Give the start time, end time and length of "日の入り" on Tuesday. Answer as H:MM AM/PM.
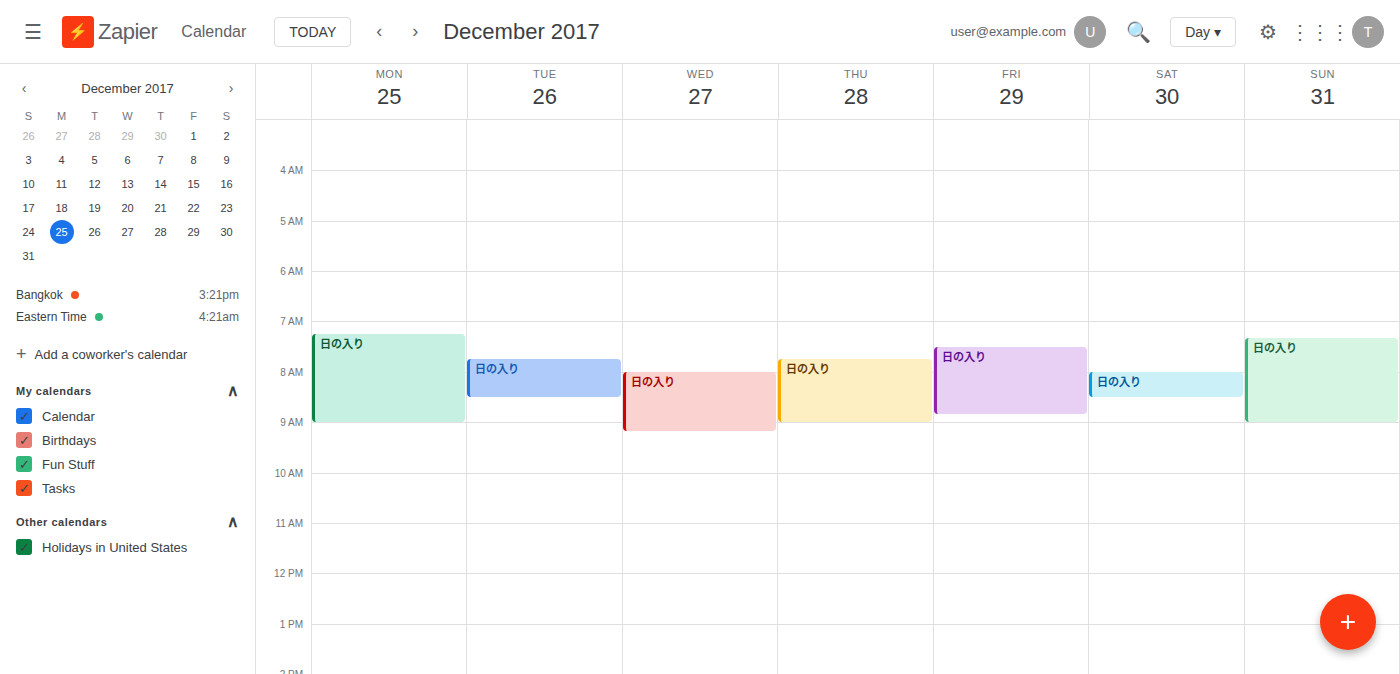
7:45 AM to 8:30 AM, 45 minutes